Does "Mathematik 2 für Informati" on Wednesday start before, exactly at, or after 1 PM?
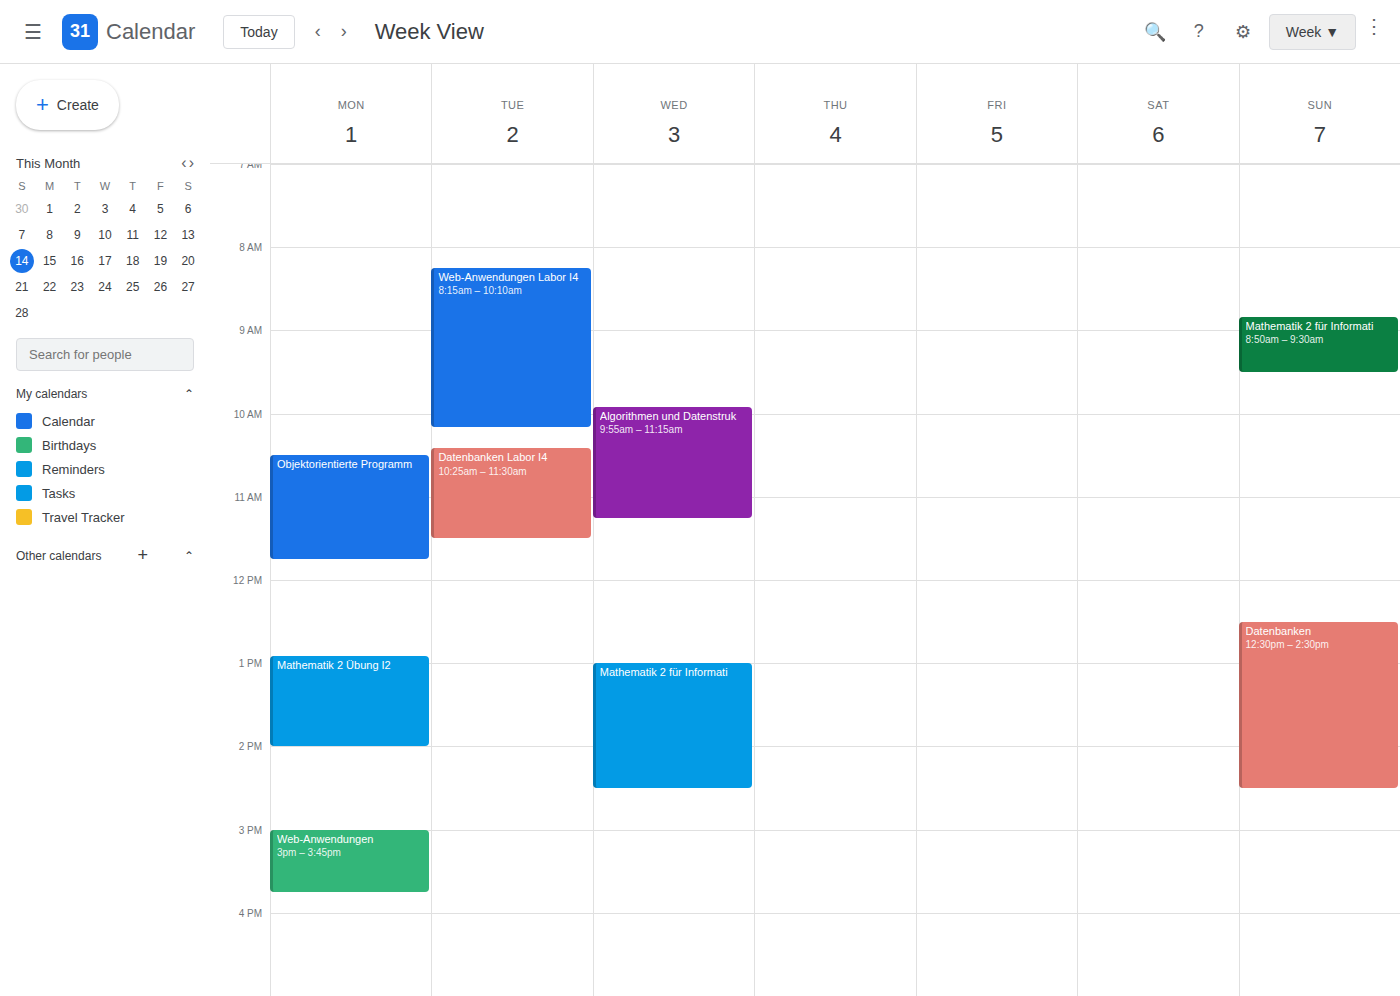
1:00 PM -- exactly at 1 PM, on the 1 PM line.